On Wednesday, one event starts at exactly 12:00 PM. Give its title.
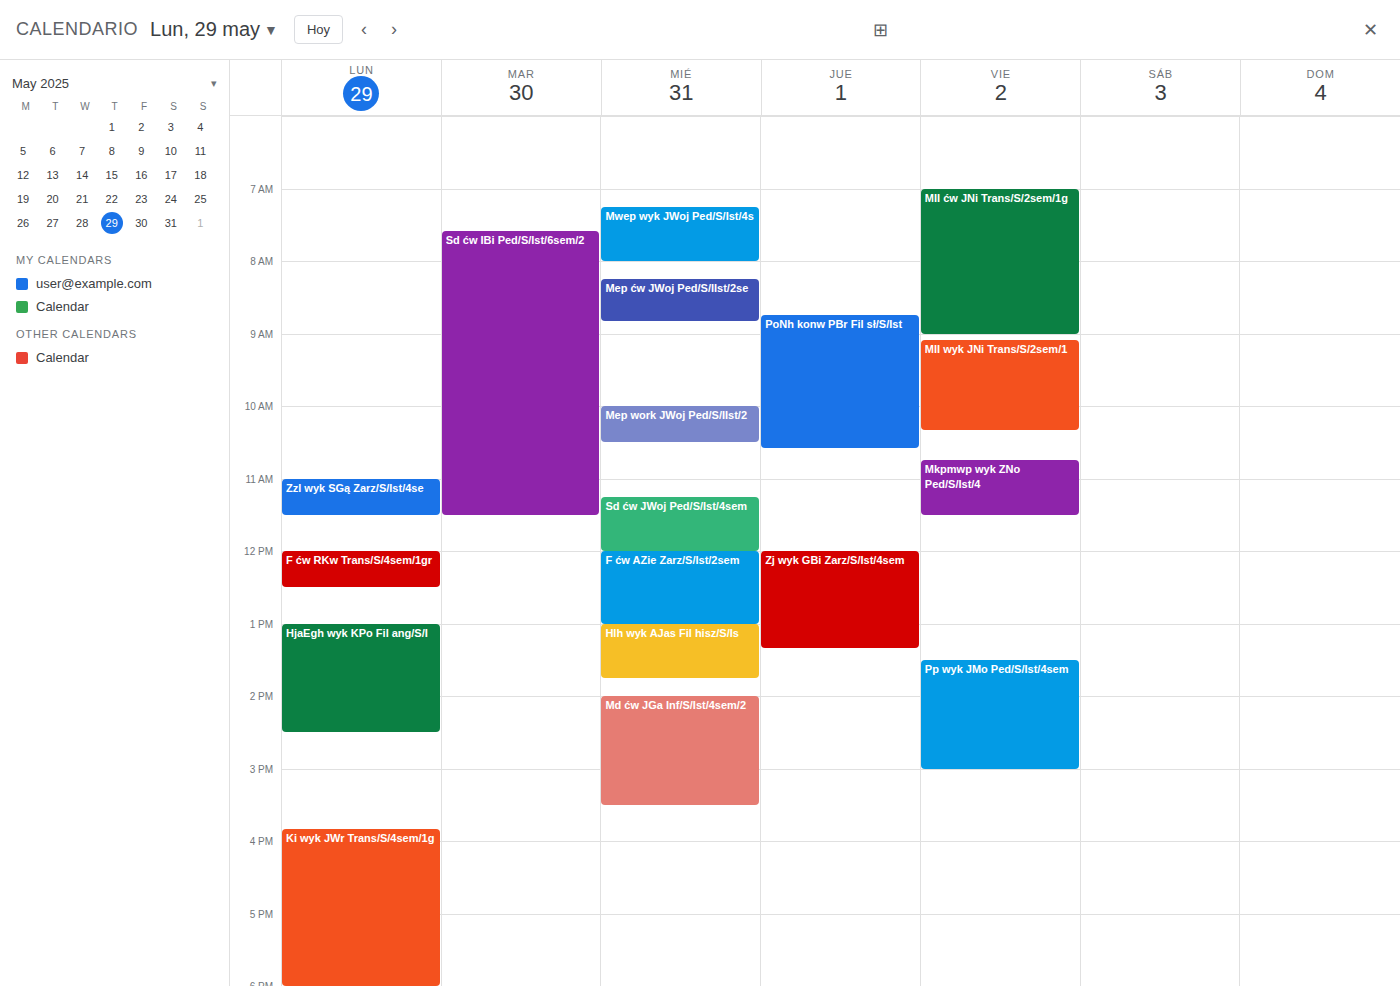
"F ćw AZie Zarz/S/Ist/2sem"